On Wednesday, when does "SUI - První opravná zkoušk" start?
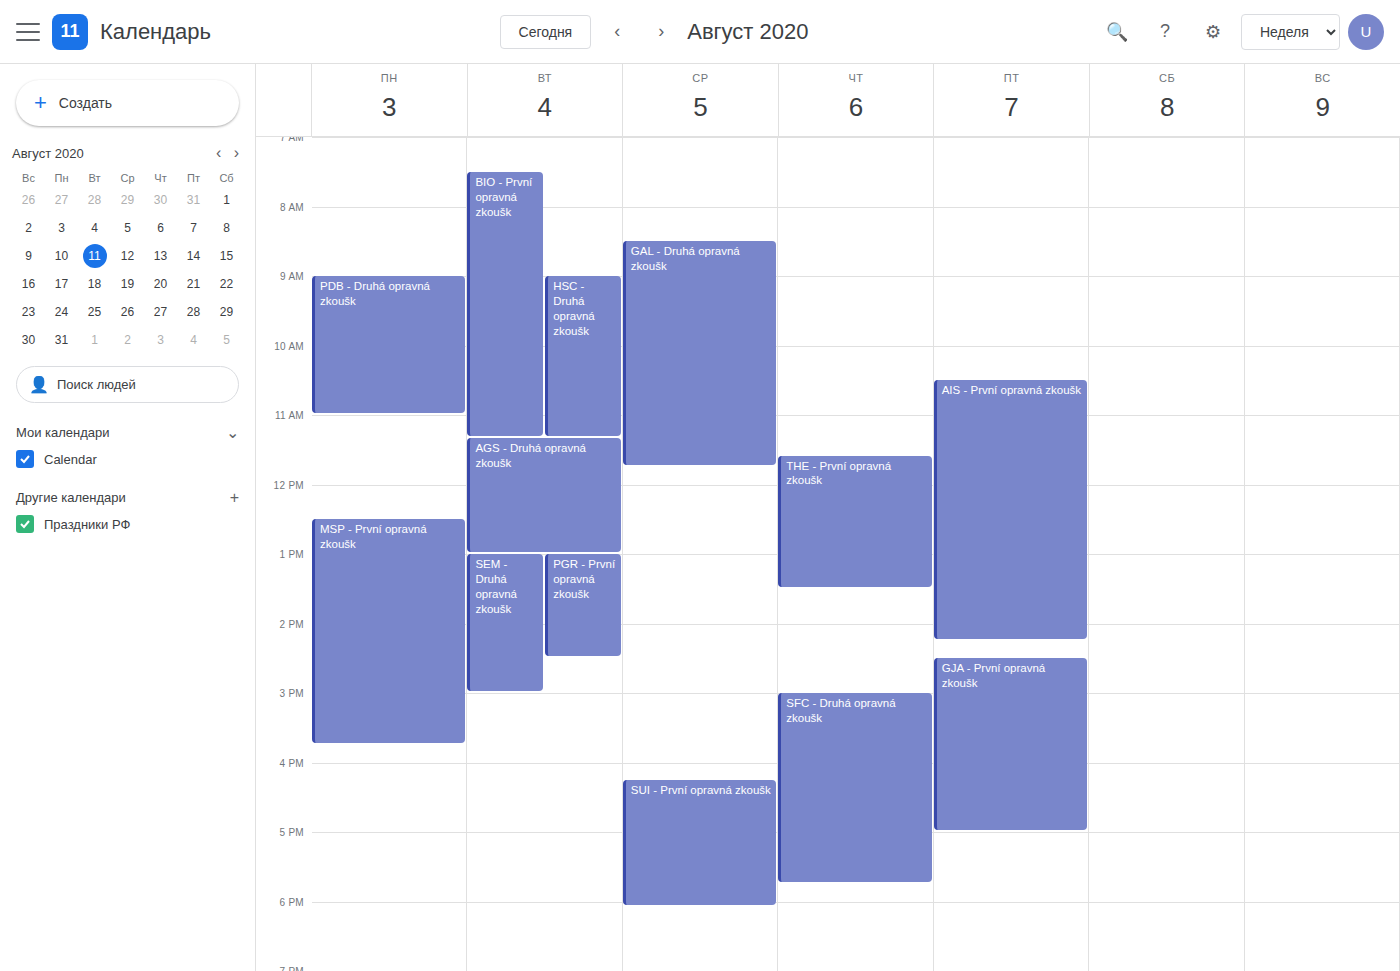
4:15 PM